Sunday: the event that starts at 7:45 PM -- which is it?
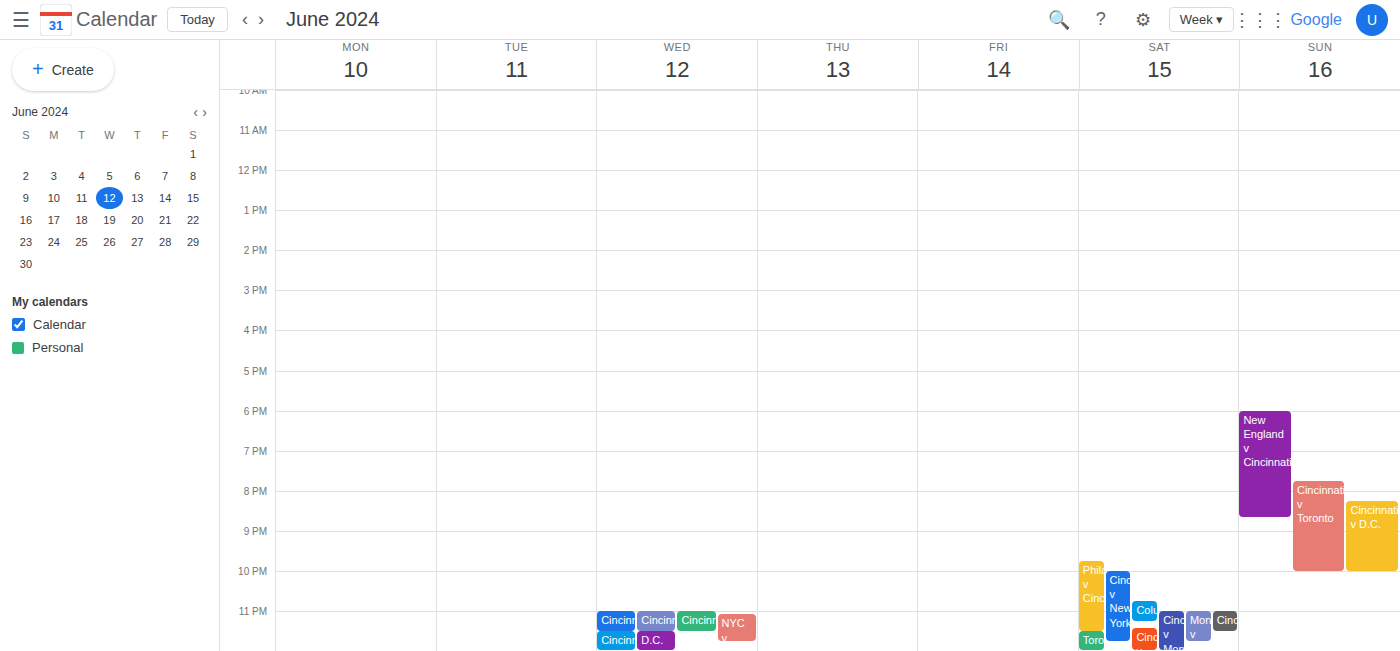
"Cincinnati v Toronto"